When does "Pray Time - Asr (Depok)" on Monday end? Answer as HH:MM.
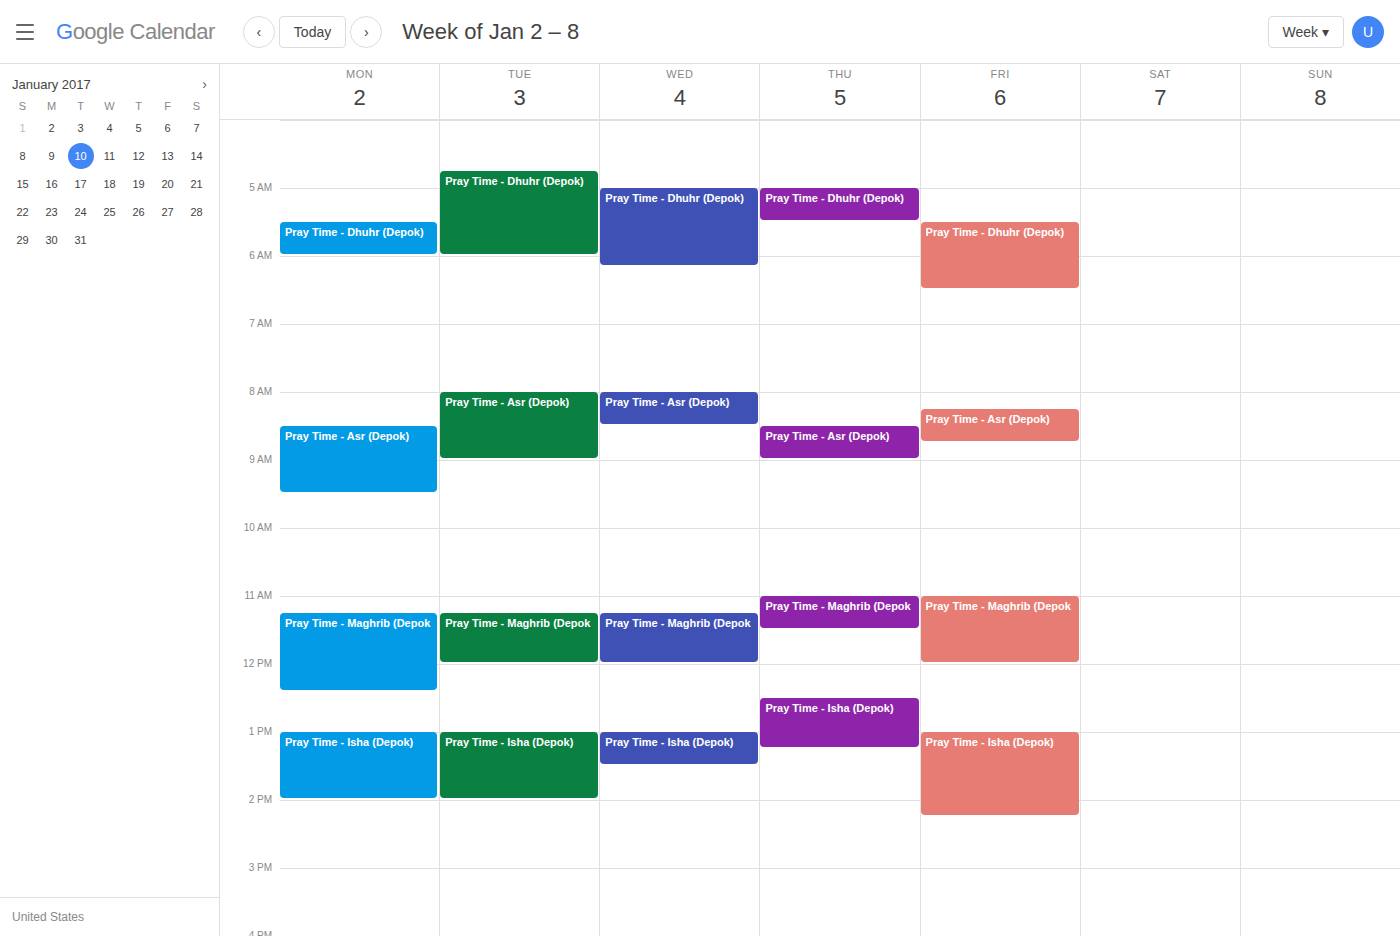
09:30